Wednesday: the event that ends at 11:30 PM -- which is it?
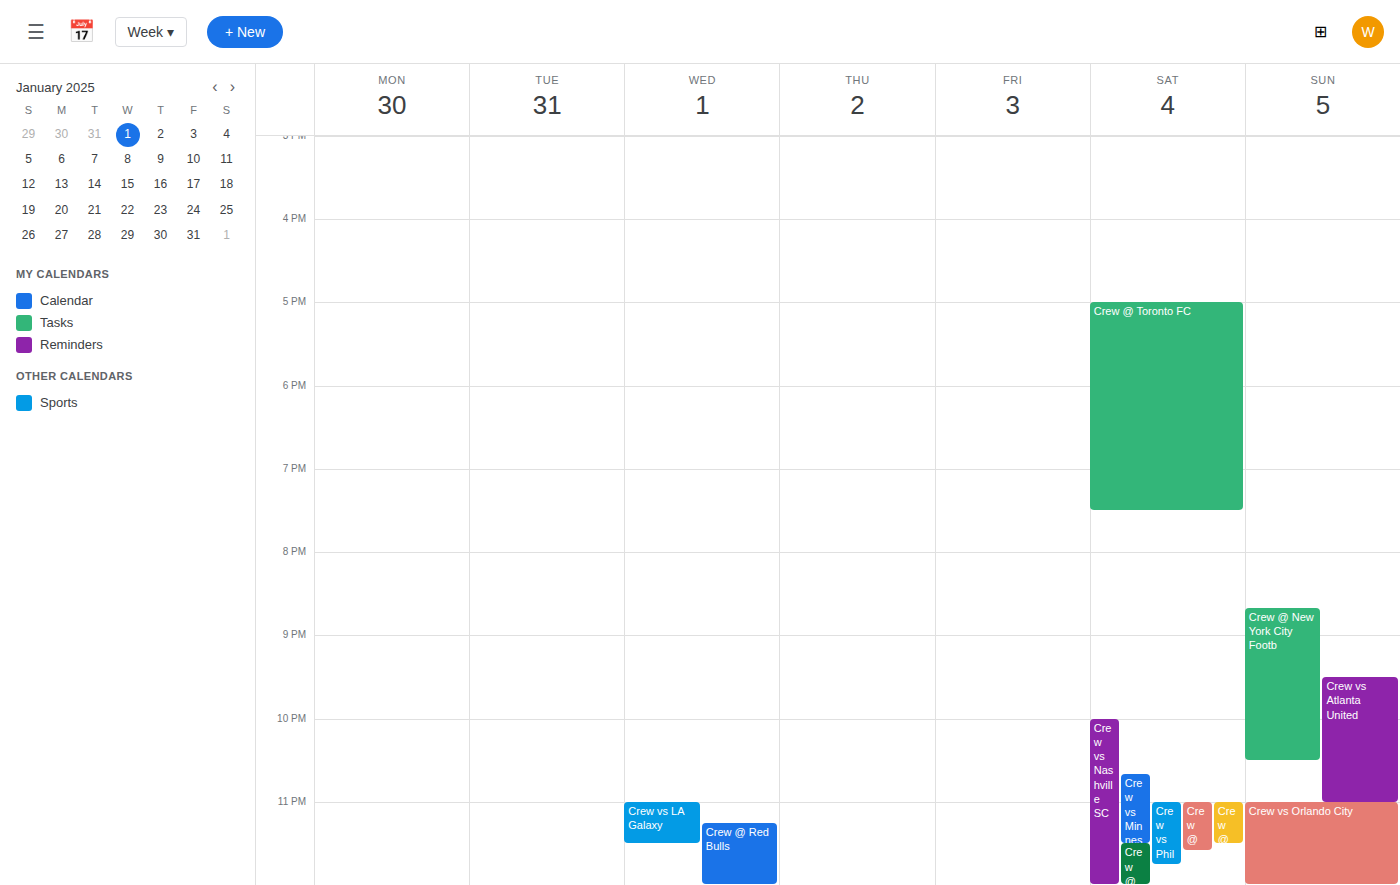
"Crew vs LA Galaxy"